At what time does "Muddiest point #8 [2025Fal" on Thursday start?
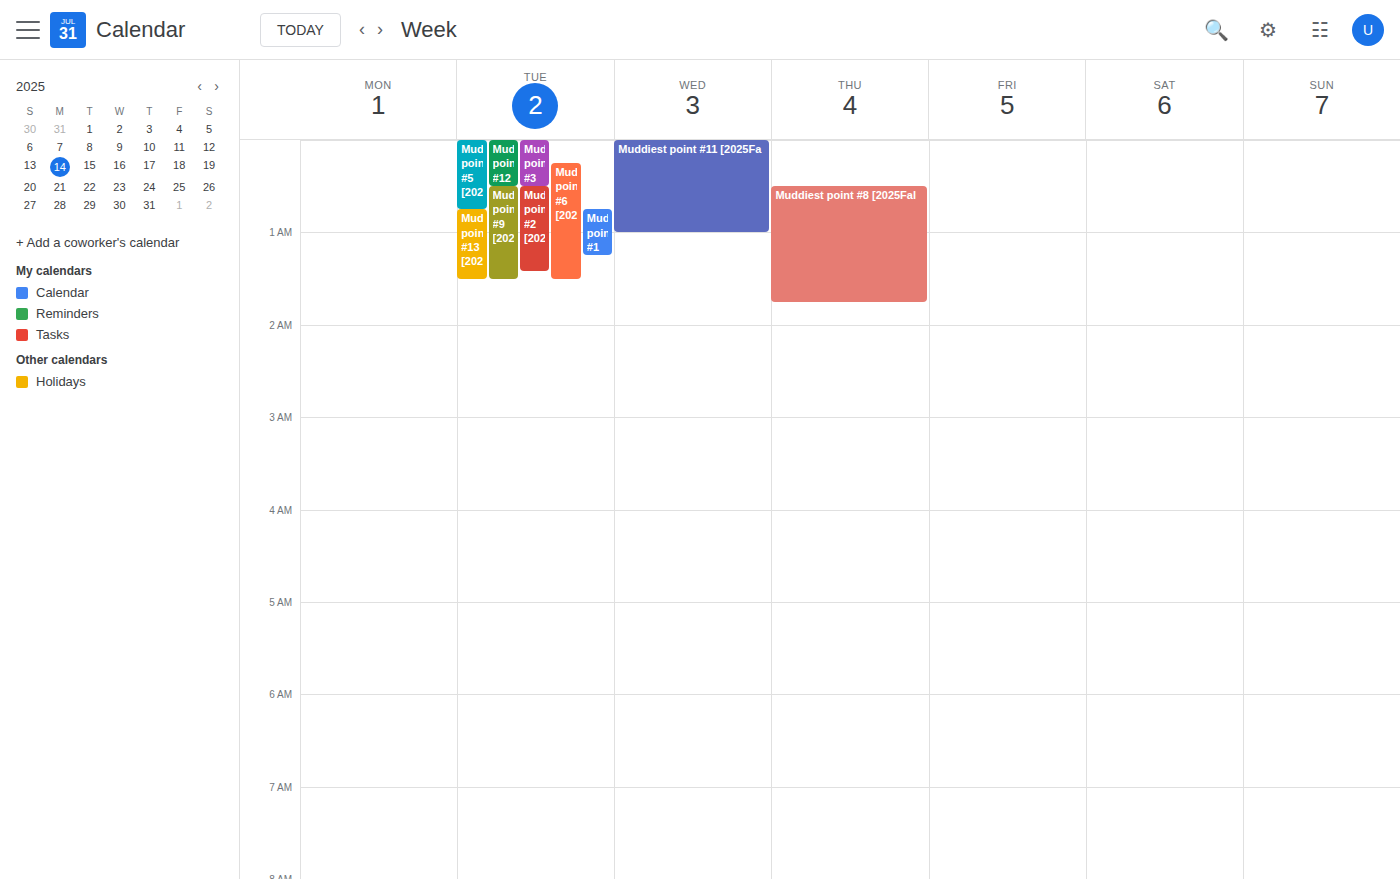
12:30 AM